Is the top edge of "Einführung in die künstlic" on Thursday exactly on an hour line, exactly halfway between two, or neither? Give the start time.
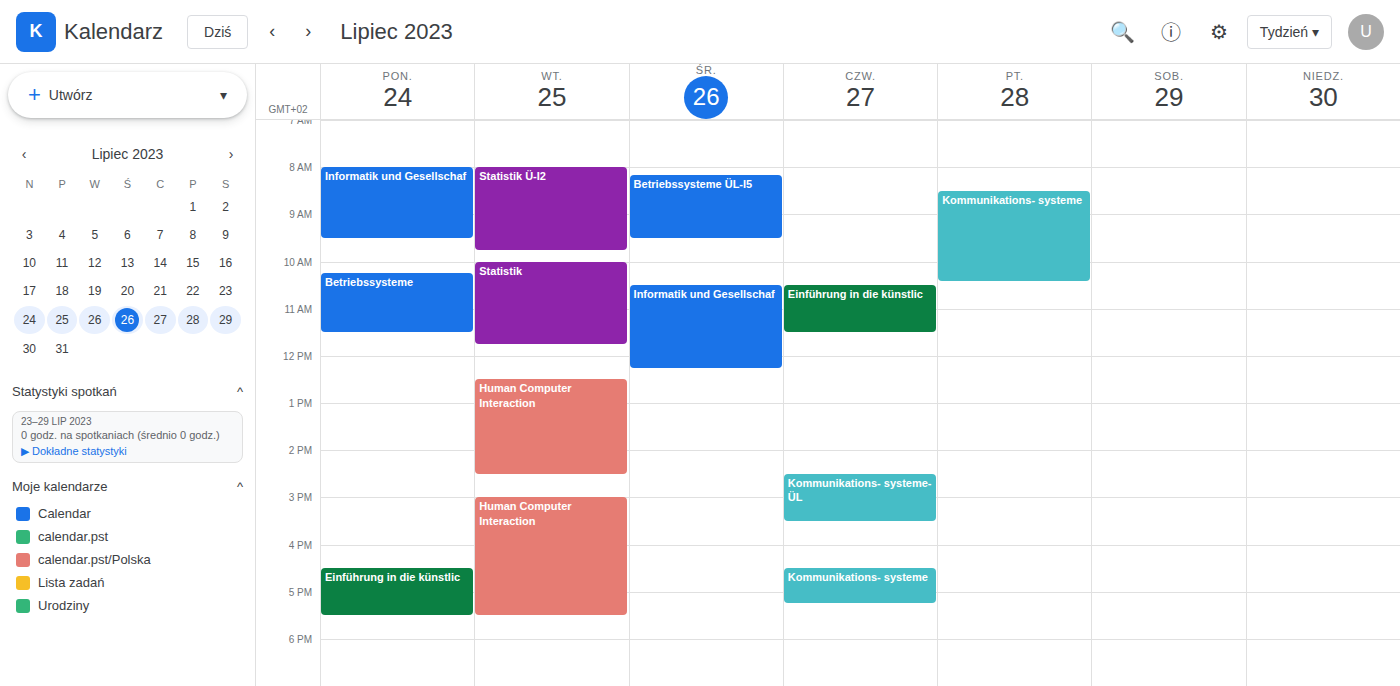
10:30 AM -- halfway between the 10 AM and 11 AM lines.